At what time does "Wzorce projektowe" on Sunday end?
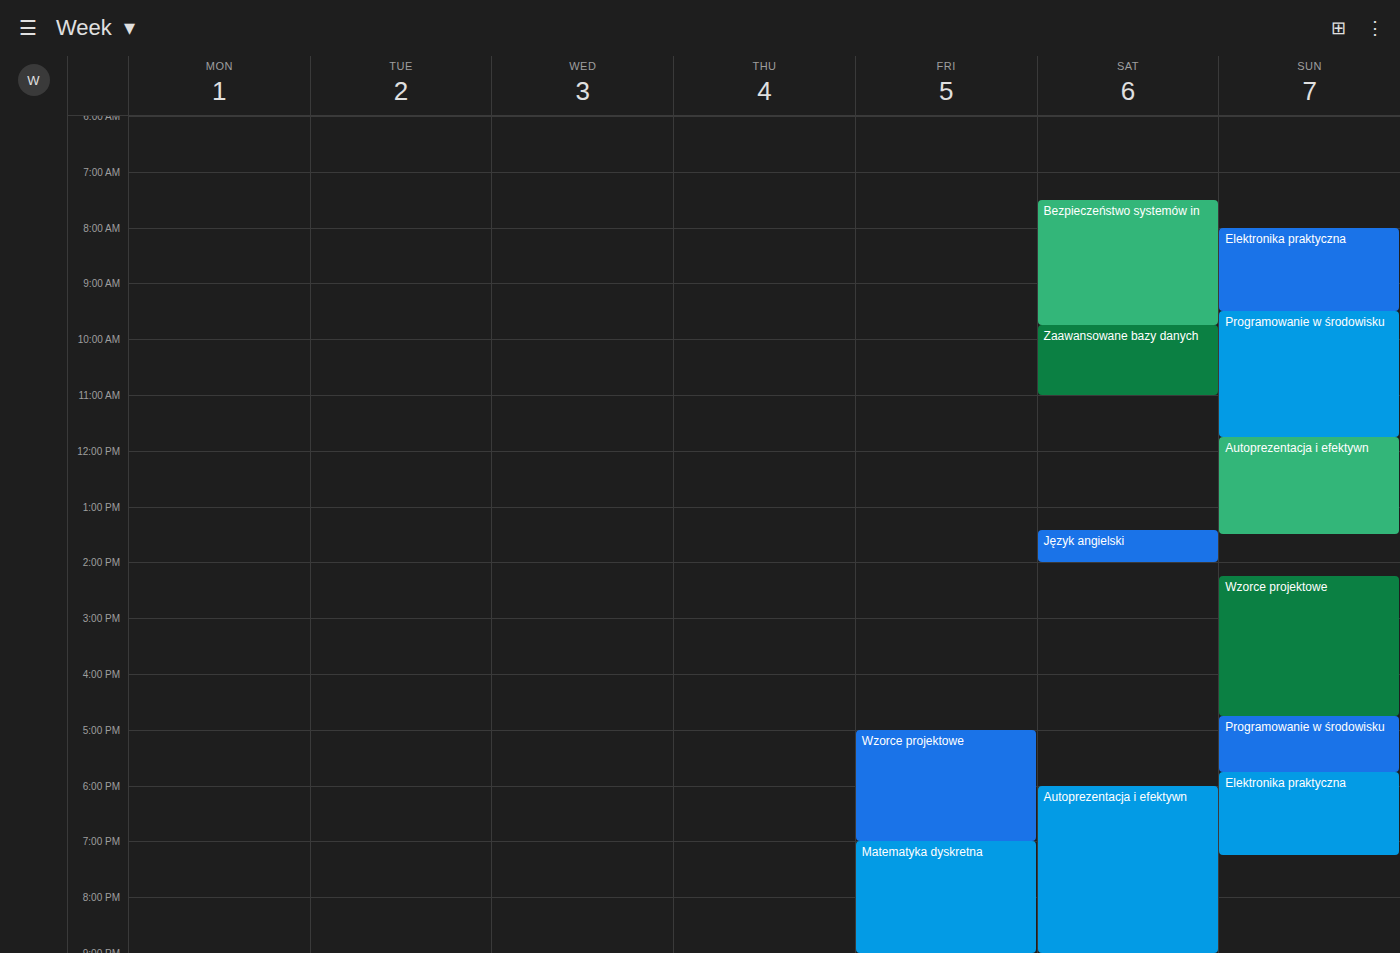
4:45 PM